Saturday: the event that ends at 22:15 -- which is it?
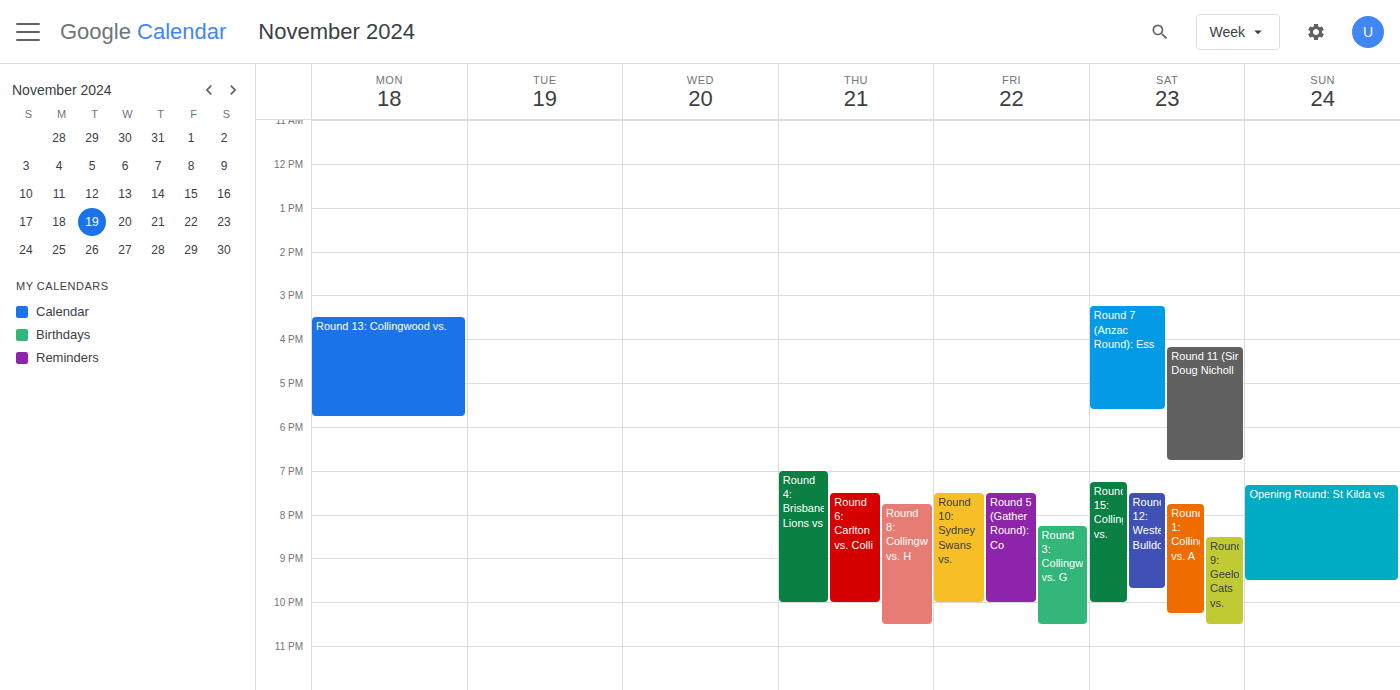
"Round 1: Collingwood vs. A"